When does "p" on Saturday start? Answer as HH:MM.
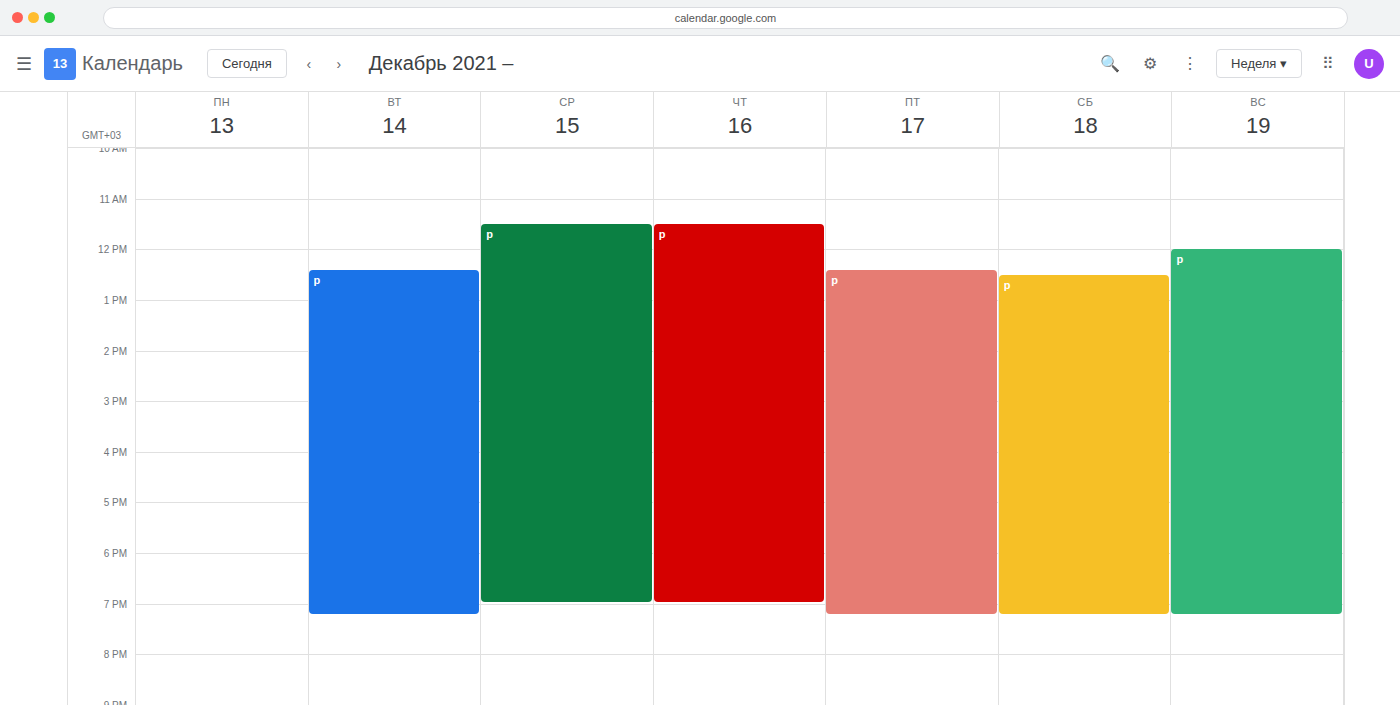
12:30